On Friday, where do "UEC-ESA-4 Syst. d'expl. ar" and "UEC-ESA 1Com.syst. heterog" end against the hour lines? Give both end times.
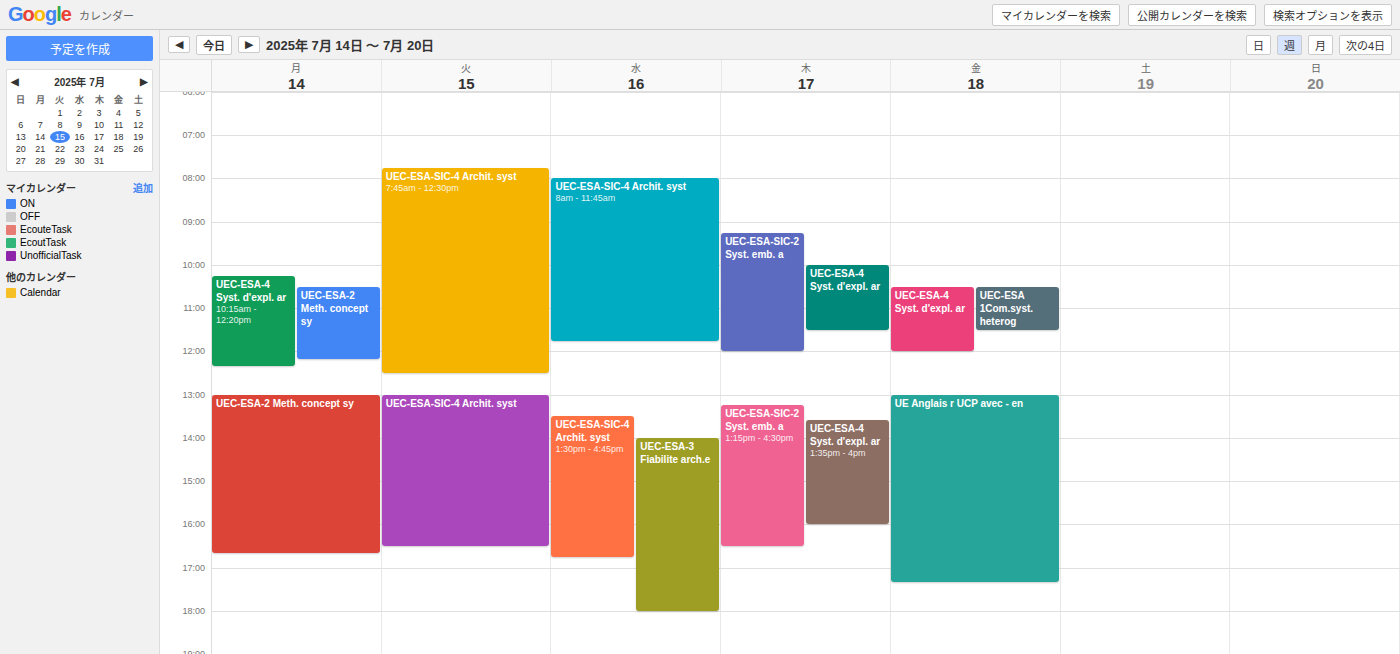
"UEC-ESA-4 Syst. d'expl. ar": 12:00 PM, exactly on the 12 PM line. "UEC-ESA 1Com.syst. heterog": 11:30 AM, halfway between the 11 AM and 12 PM lines.